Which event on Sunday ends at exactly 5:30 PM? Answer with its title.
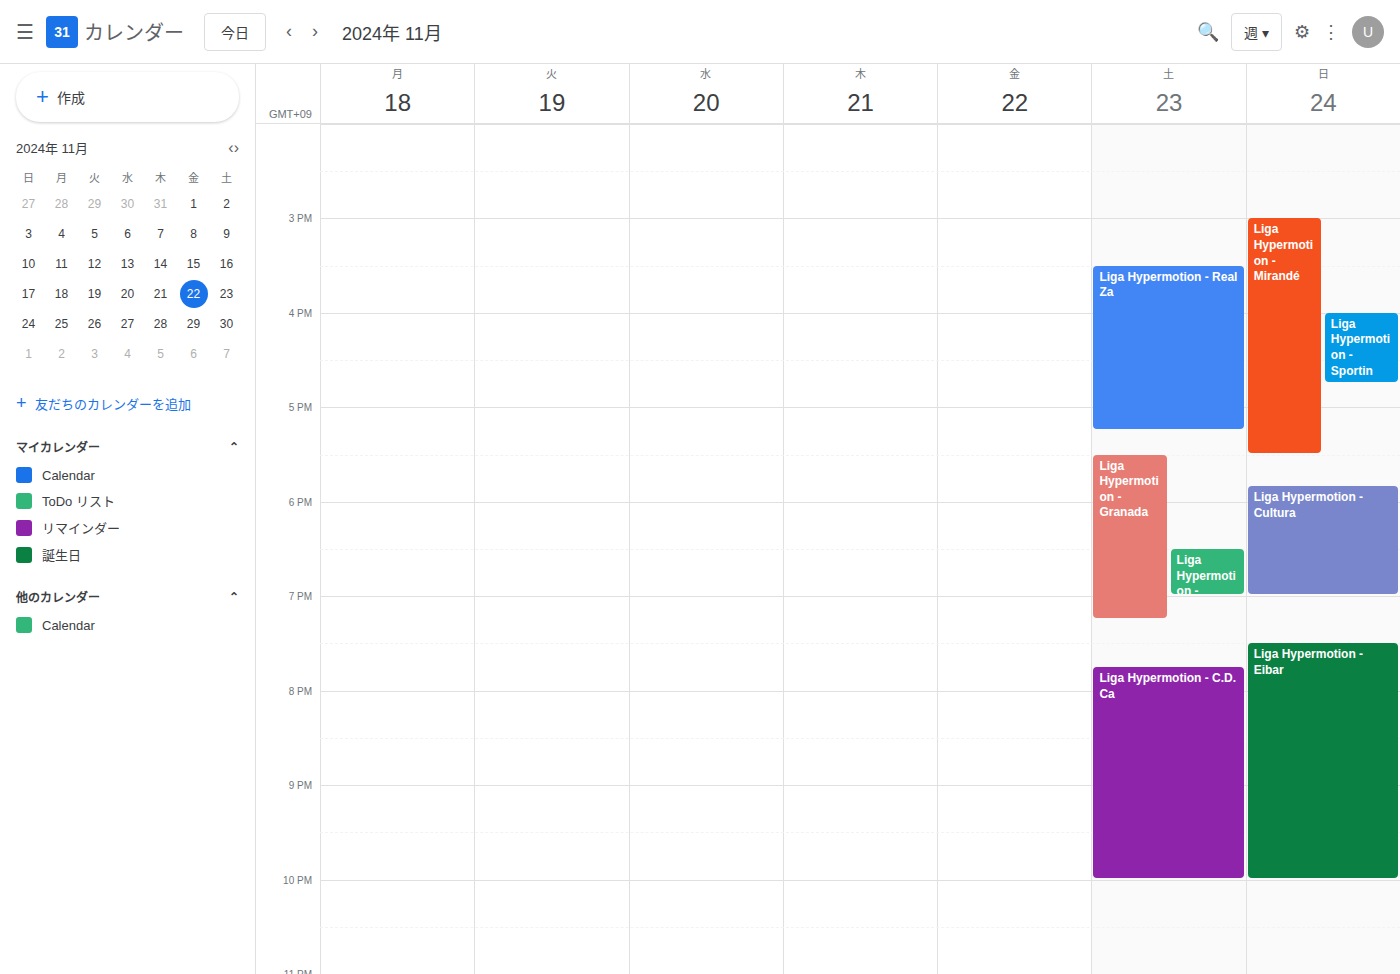
"Liga Hypermotion - Mirandé"